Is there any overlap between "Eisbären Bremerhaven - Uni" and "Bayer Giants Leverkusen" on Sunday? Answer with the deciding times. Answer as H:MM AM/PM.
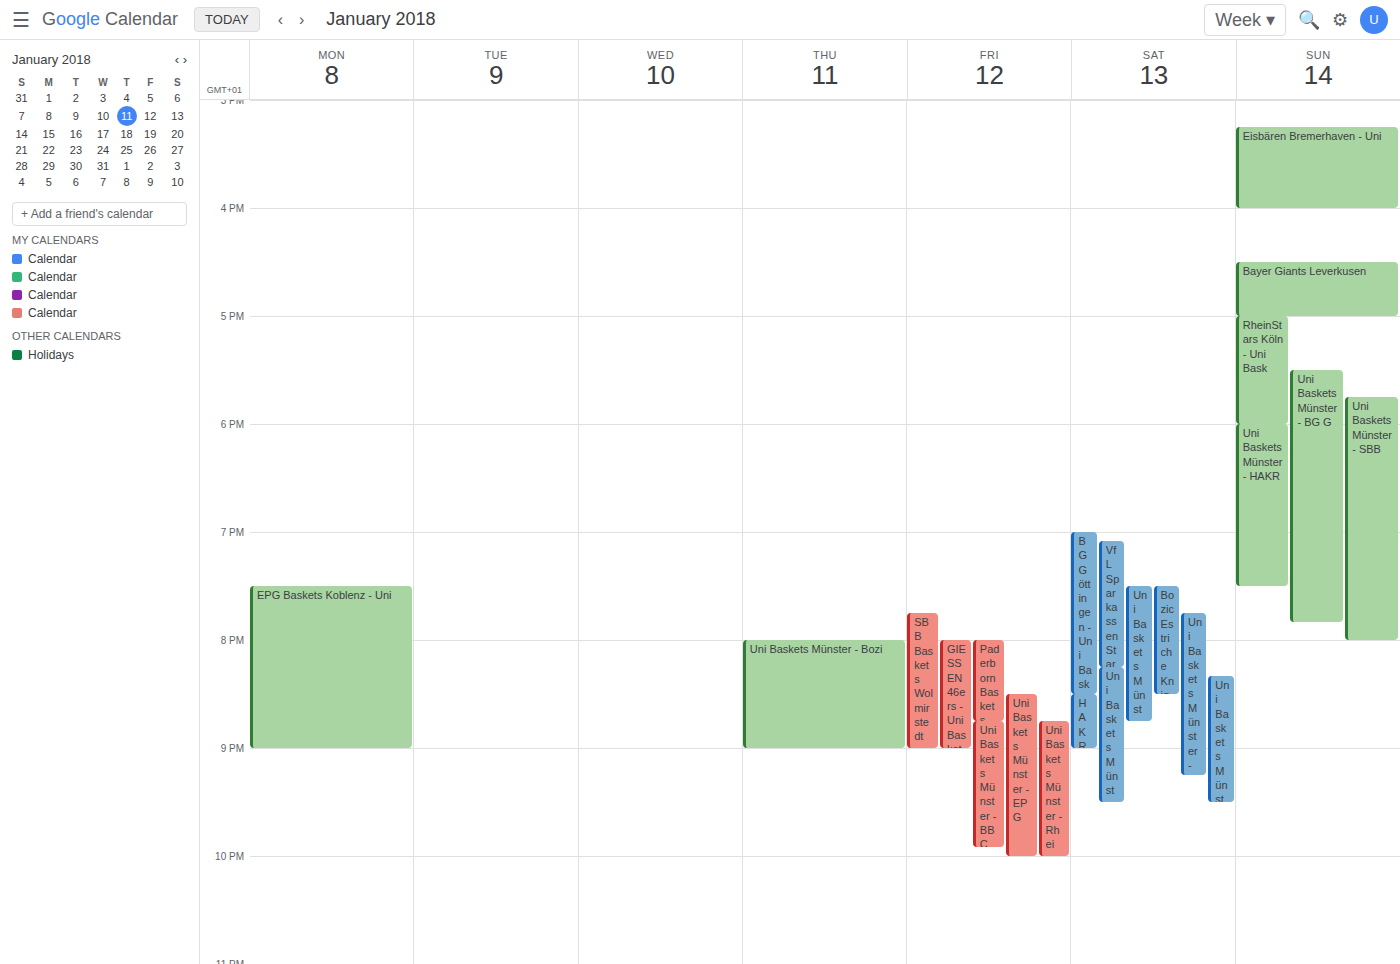
"Eisbären Bremerhaven - Uni" ends at 4:00 PM and "Bayer Giants Leverkusen" starts at 4:30 PM -- no overlap.